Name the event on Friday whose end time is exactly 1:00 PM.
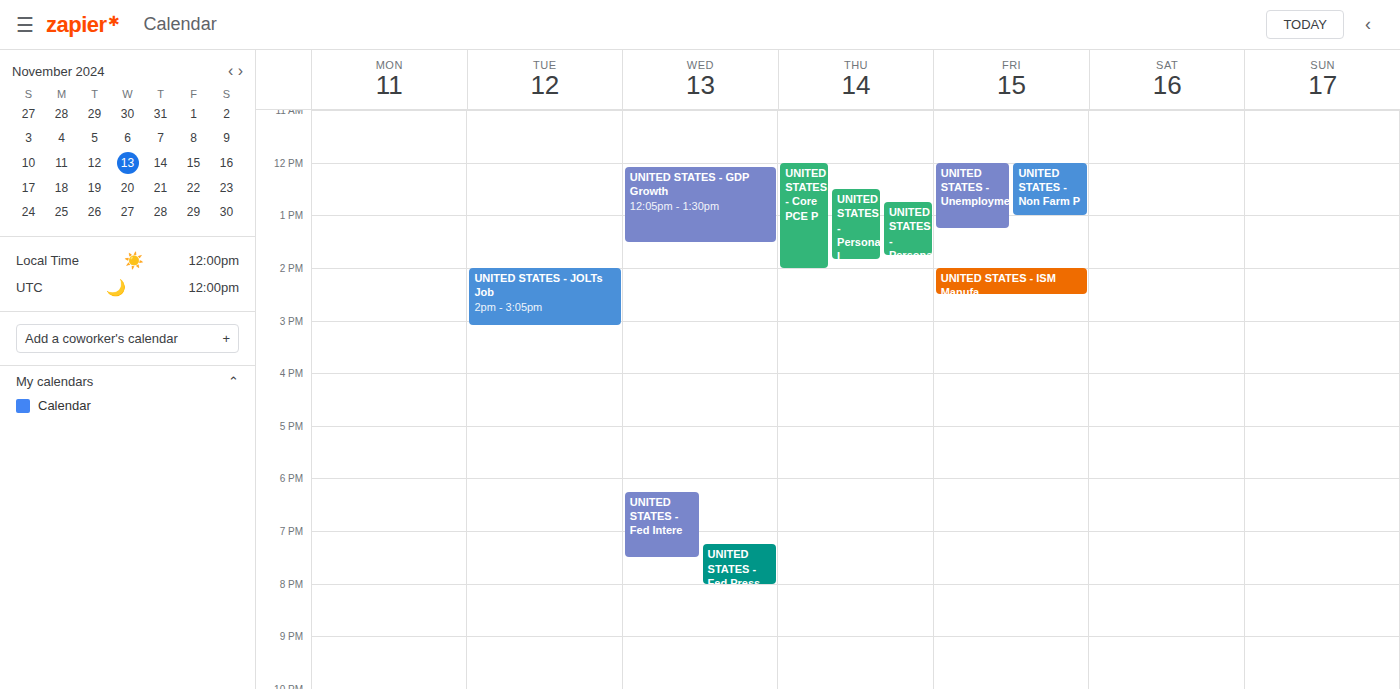
"UNITED STATES - Non Farm P"